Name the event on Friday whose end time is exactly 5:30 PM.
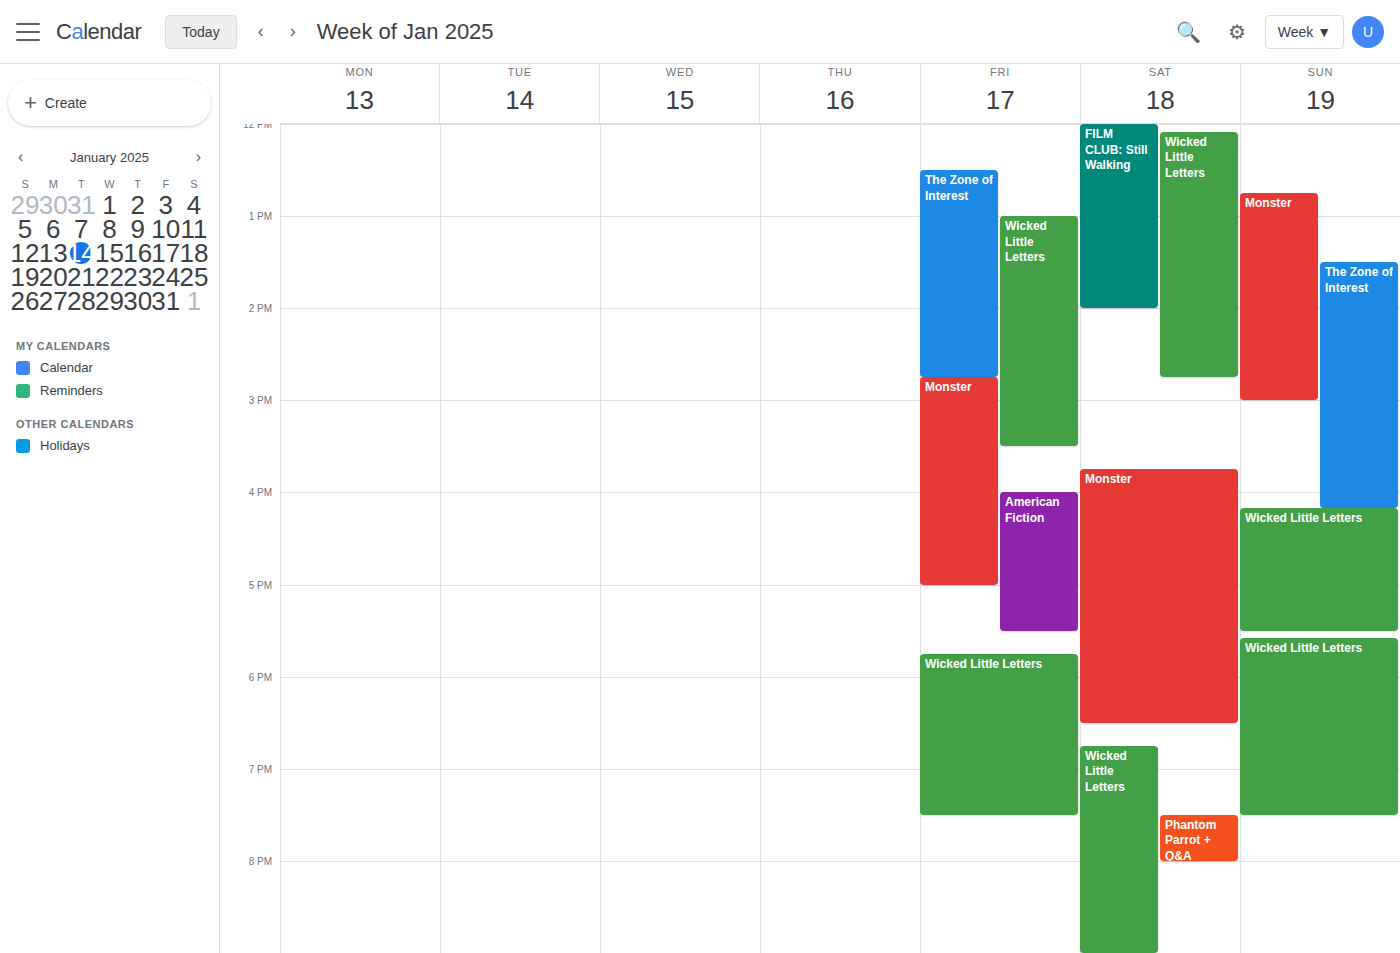
"American Fiction"